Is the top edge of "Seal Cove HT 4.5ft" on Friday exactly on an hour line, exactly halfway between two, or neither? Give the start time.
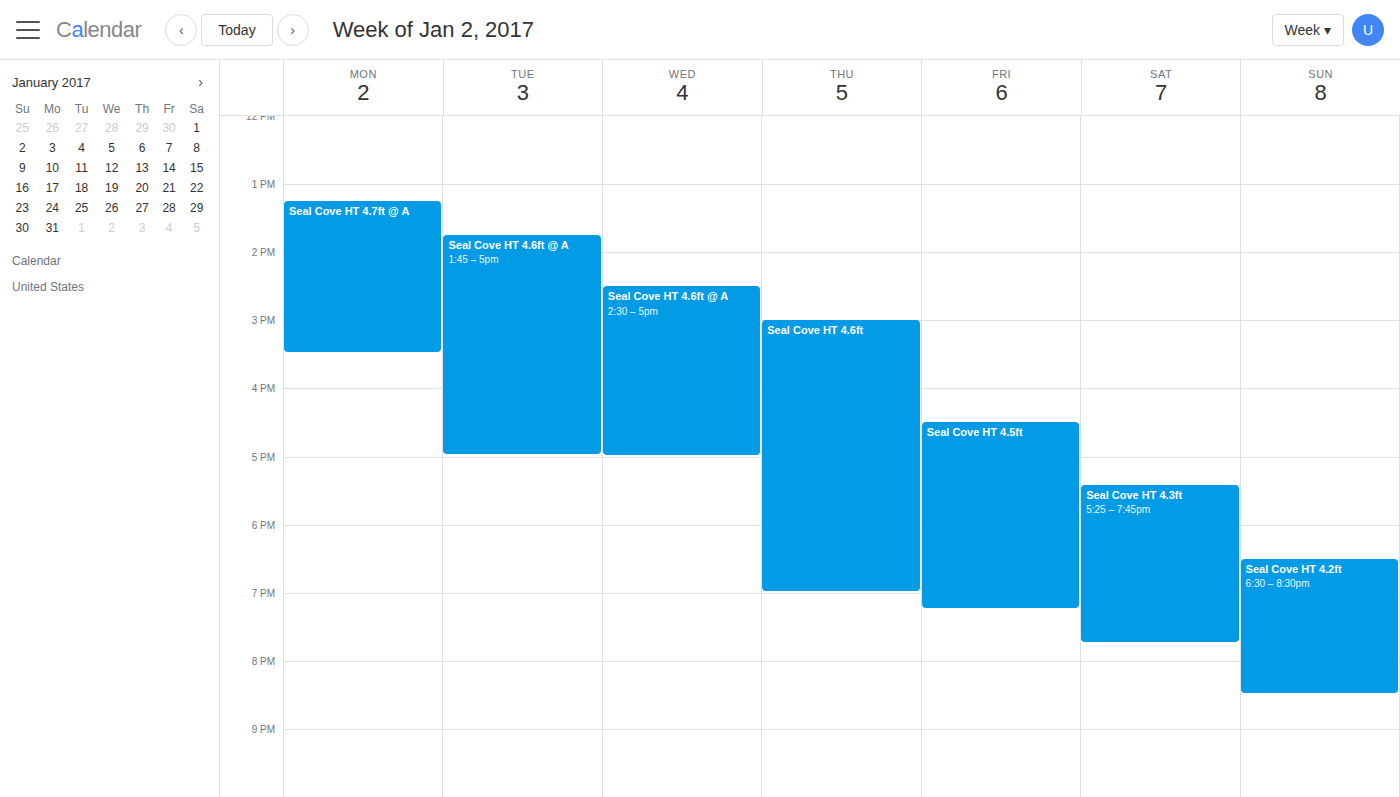
4:30 PM -- halfway between the 4 PM and 5 PM lines.